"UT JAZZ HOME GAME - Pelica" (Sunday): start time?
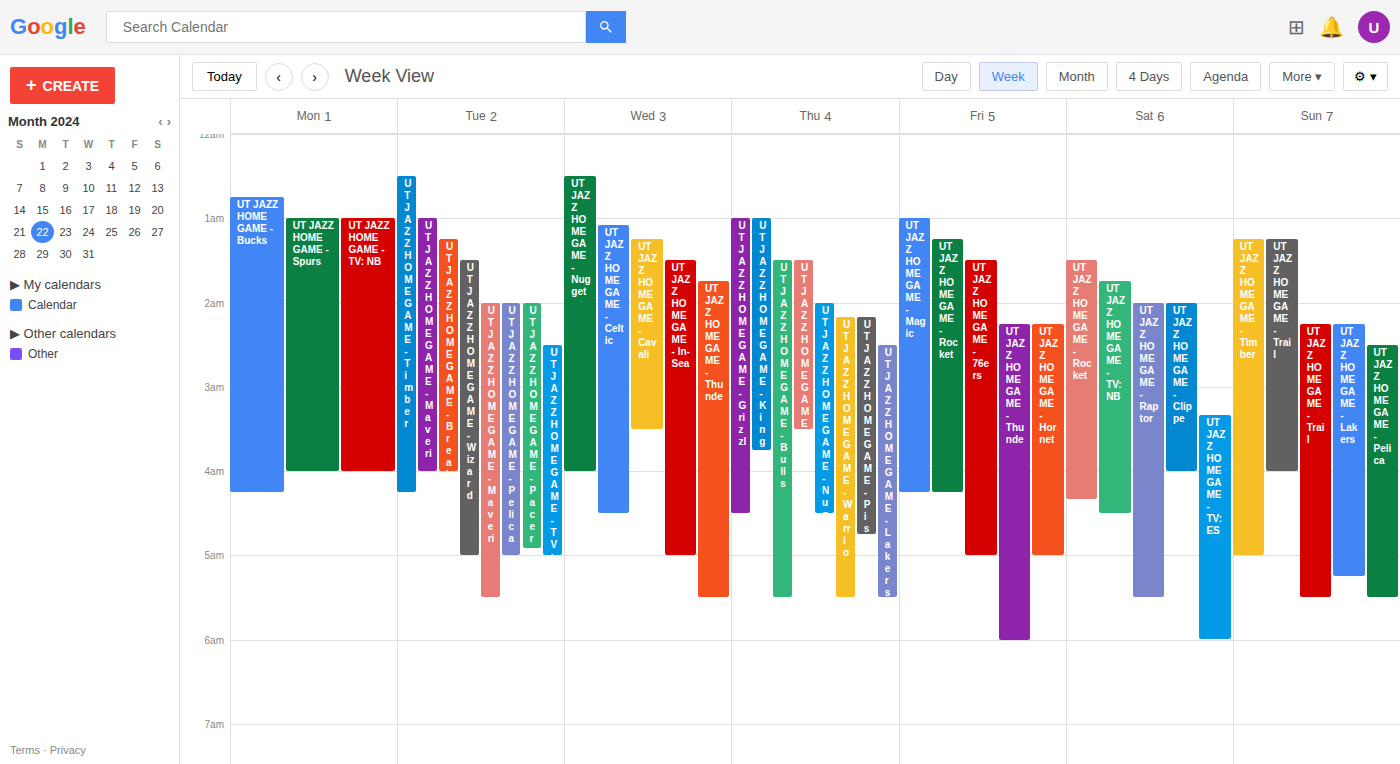
2:30 AM